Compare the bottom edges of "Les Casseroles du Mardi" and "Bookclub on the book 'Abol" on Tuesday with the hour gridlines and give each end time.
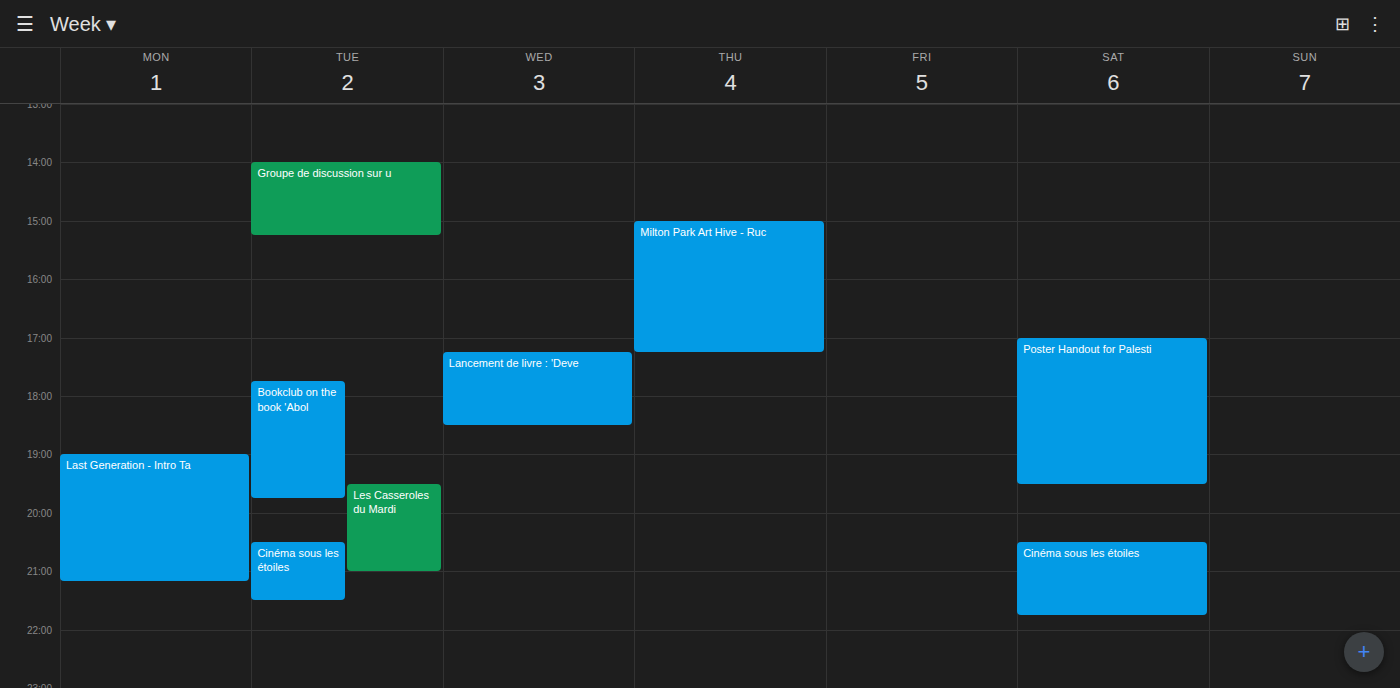
"Les Casseroles du Mardi": 9:00 PM, exactly on the 9 PM line. "Bookclub on the book 'Abol": 7:45 PM, neither: three quarters of the way from the 7 PM line to the 8 PM line.